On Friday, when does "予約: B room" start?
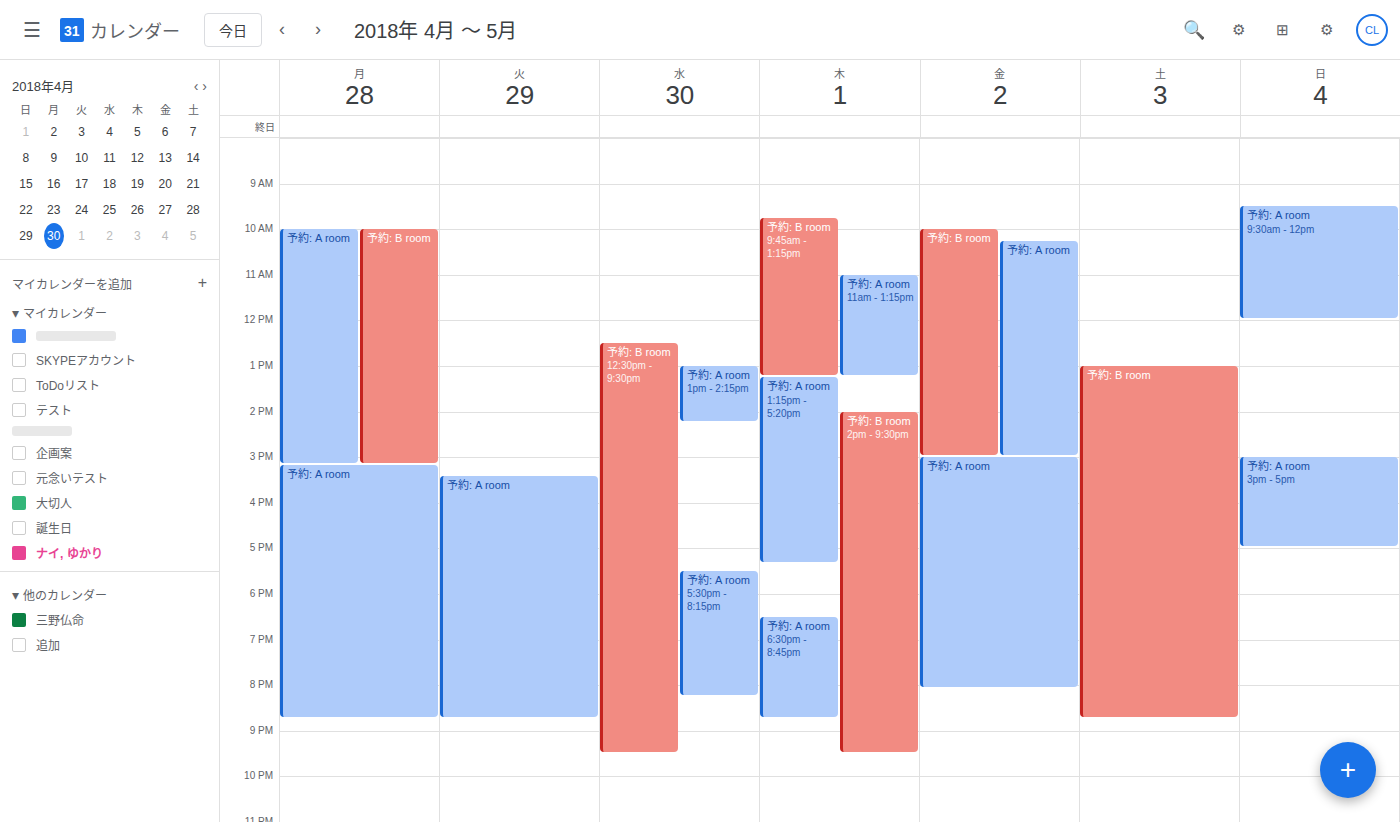
10:00 AM